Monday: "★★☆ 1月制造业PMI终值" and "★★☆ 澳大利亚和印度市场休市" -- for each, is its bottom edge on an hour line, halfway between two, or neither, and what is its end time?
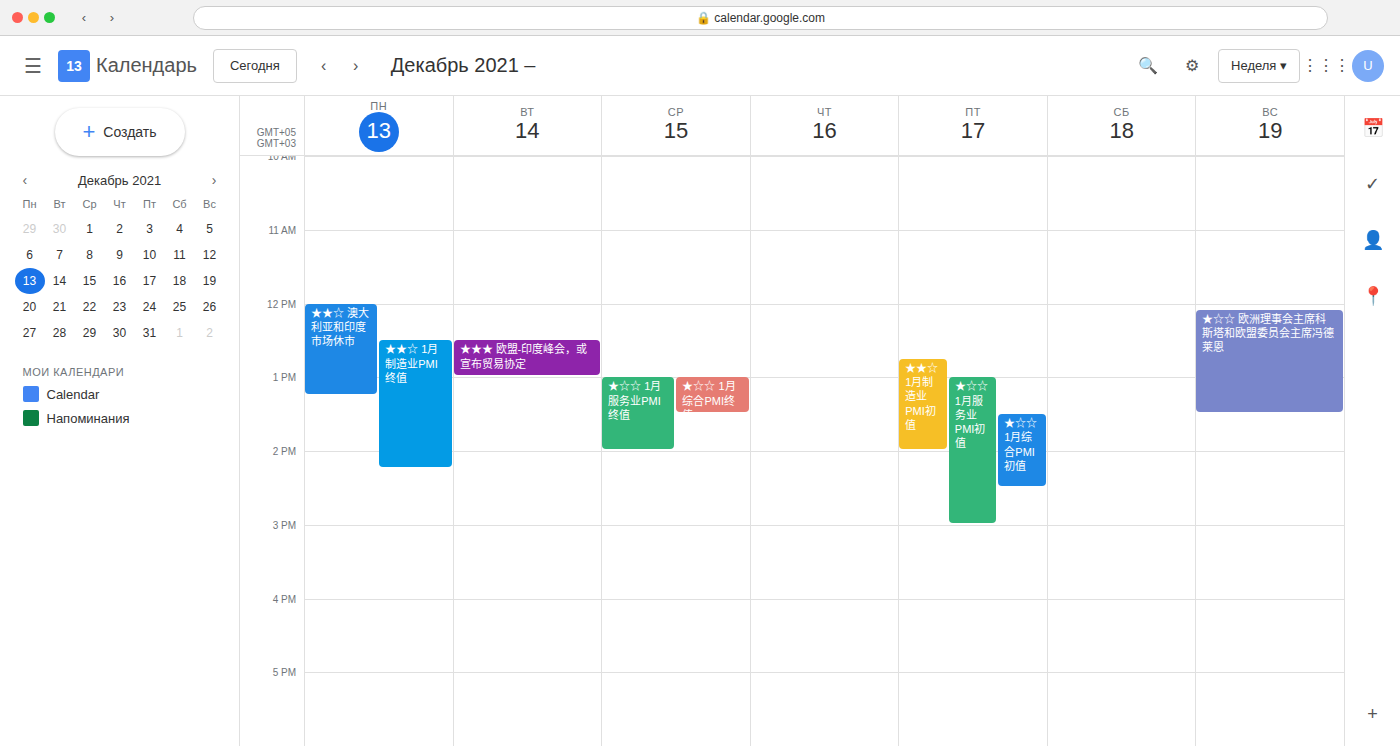
"★★☆ 1月制造业PMI终值": 2:15 PM, neither: a quarter of the way from the 2 PM line to the 3 PM line. "★★☆ 澳大利亚和印度市场休市": 1:15 PM, neither: a quarter of the way from the 1 PM line to the 2 PM line.